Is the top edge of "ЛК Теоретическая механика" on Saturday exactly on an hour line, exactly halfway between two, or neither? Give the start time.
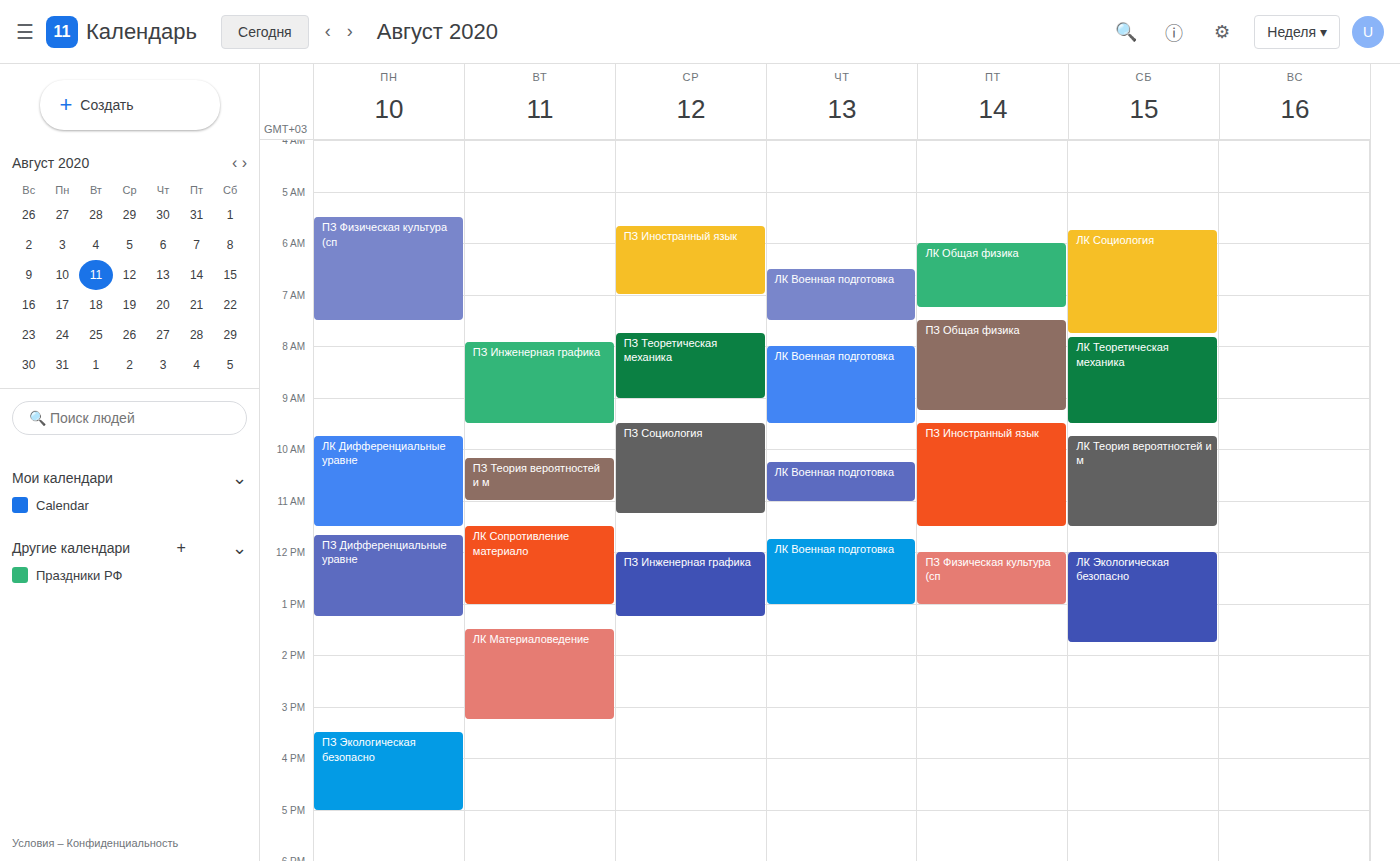
7:50 AM -- neither: 50 minutes below the 7 AM line and 10 minutes above the 8 AM line.